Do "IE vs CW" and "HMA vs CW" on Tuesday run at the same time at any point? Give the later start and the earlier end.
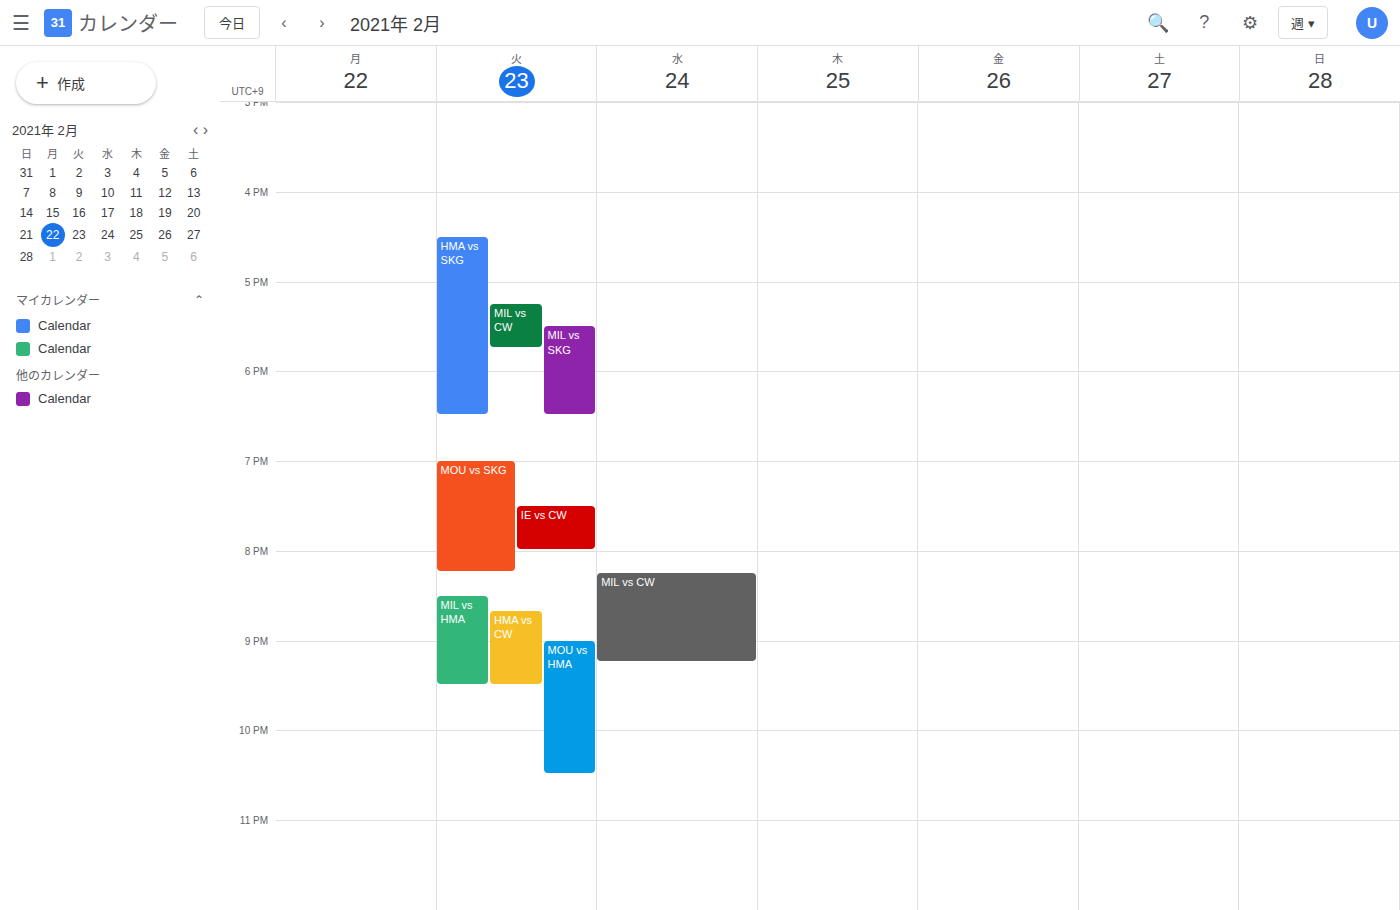
"IE vs CW" ends at 8:00 PM and "HMA vs CW" starts at 8:40 PM -- no overlap.